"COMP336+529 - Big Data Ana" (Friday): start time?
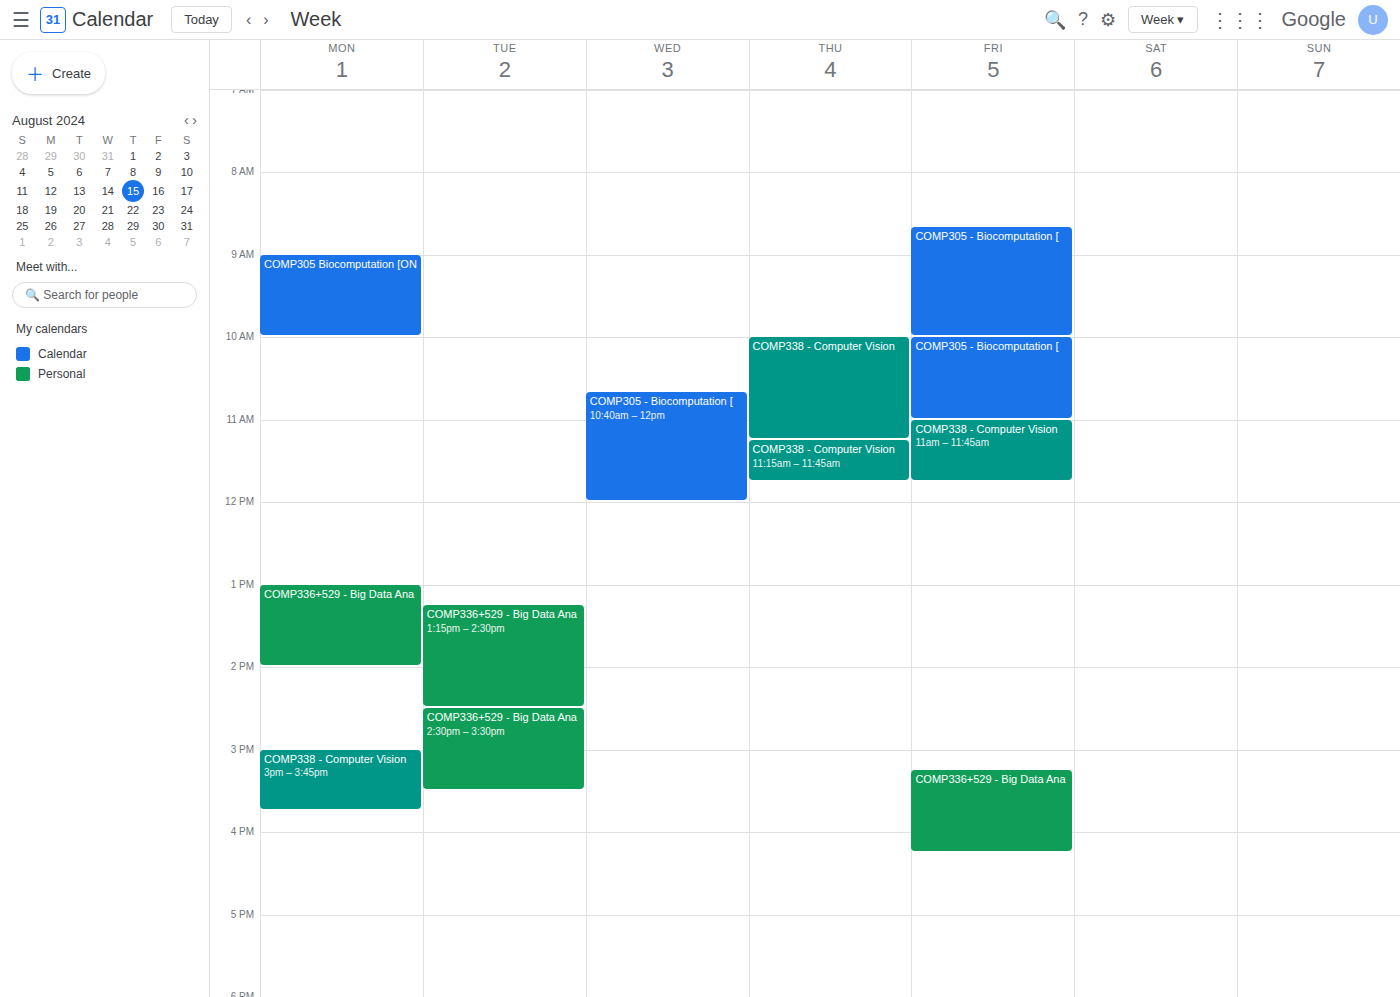
3:15 PM